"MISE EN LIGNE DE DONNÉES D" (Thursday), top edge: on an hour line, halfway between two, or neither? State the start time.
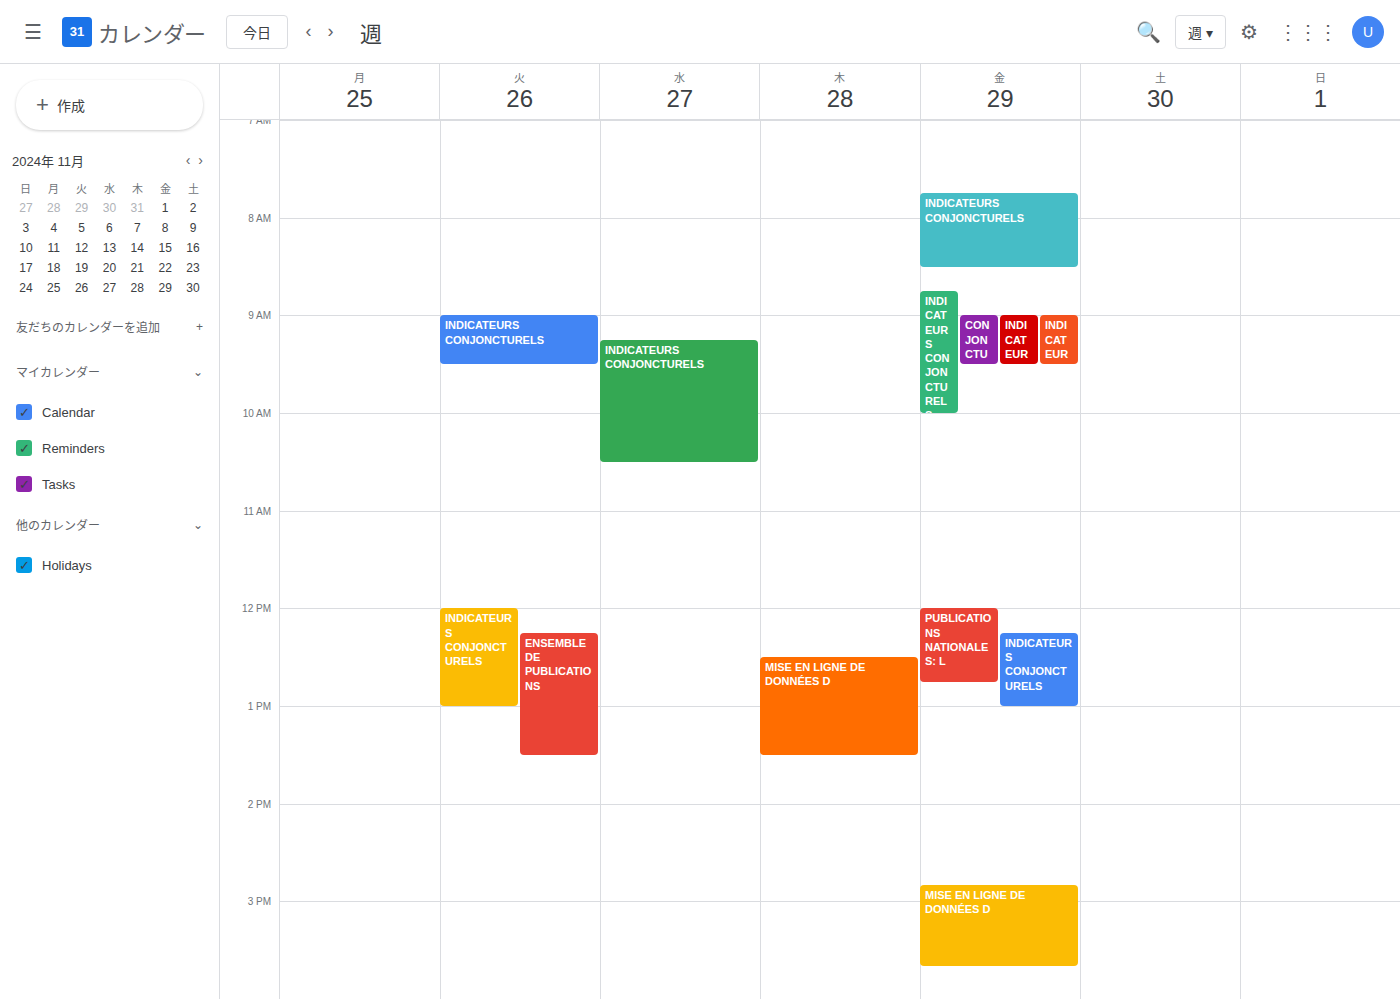
12:30 -- halfway between the 12:00 and 13:00 lines.